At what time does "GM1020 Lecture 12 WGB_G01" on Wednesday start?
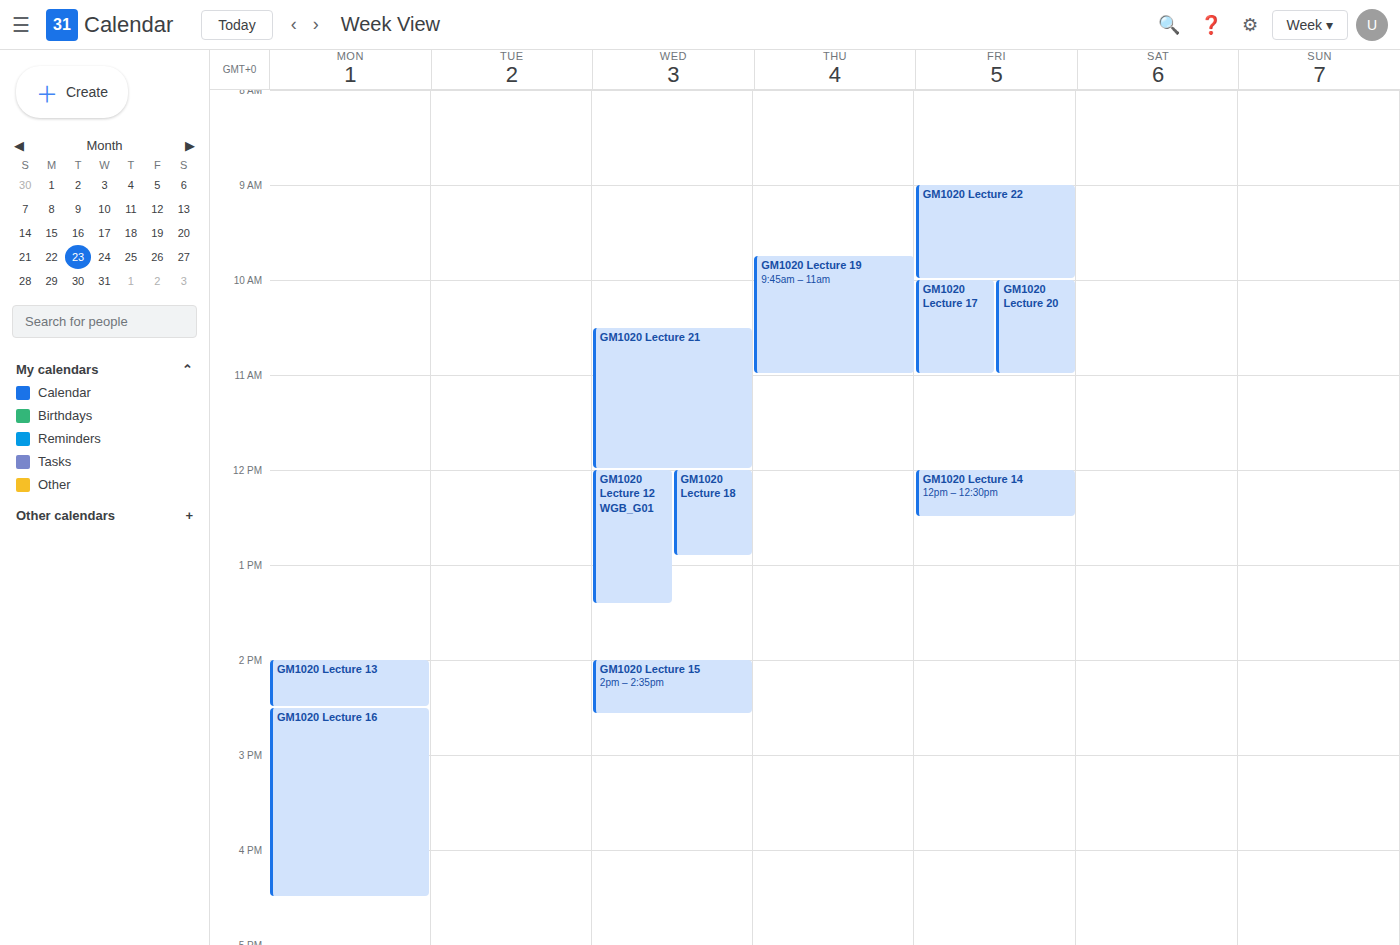
12:00